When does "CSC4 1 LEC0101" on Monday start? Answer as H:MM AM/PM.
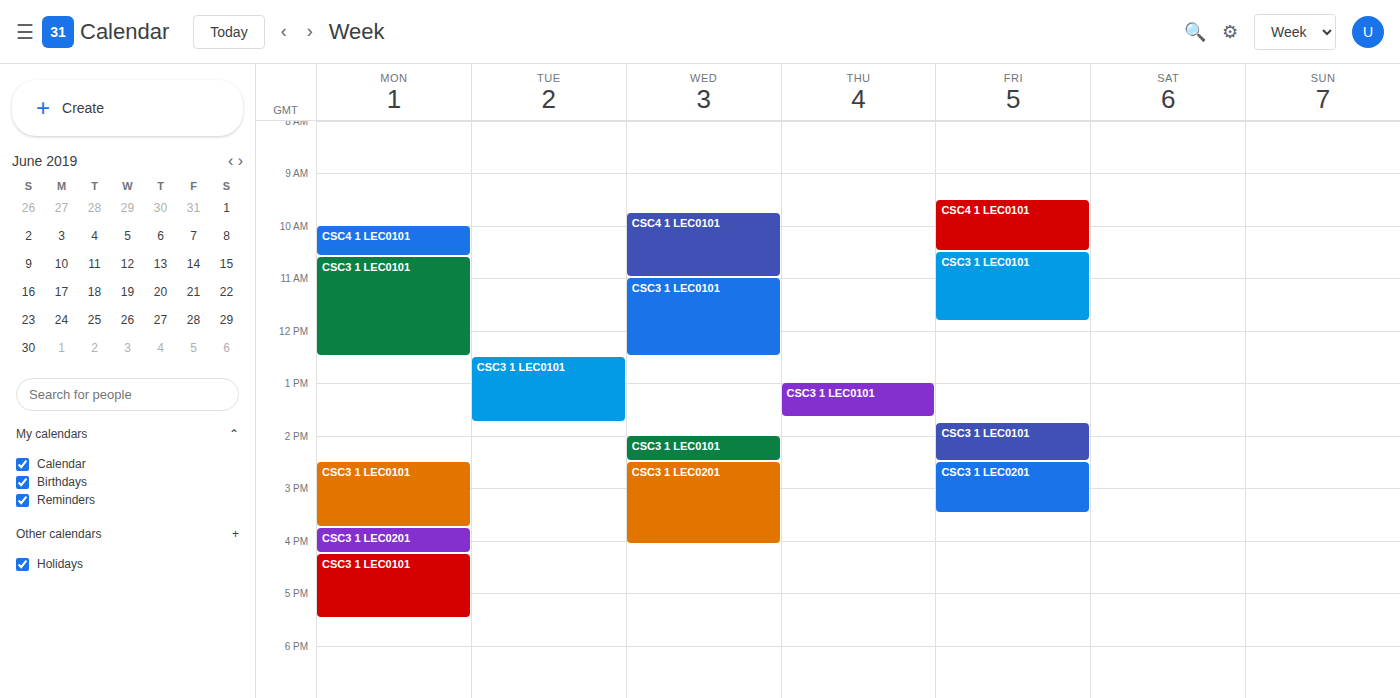
10:00 AM